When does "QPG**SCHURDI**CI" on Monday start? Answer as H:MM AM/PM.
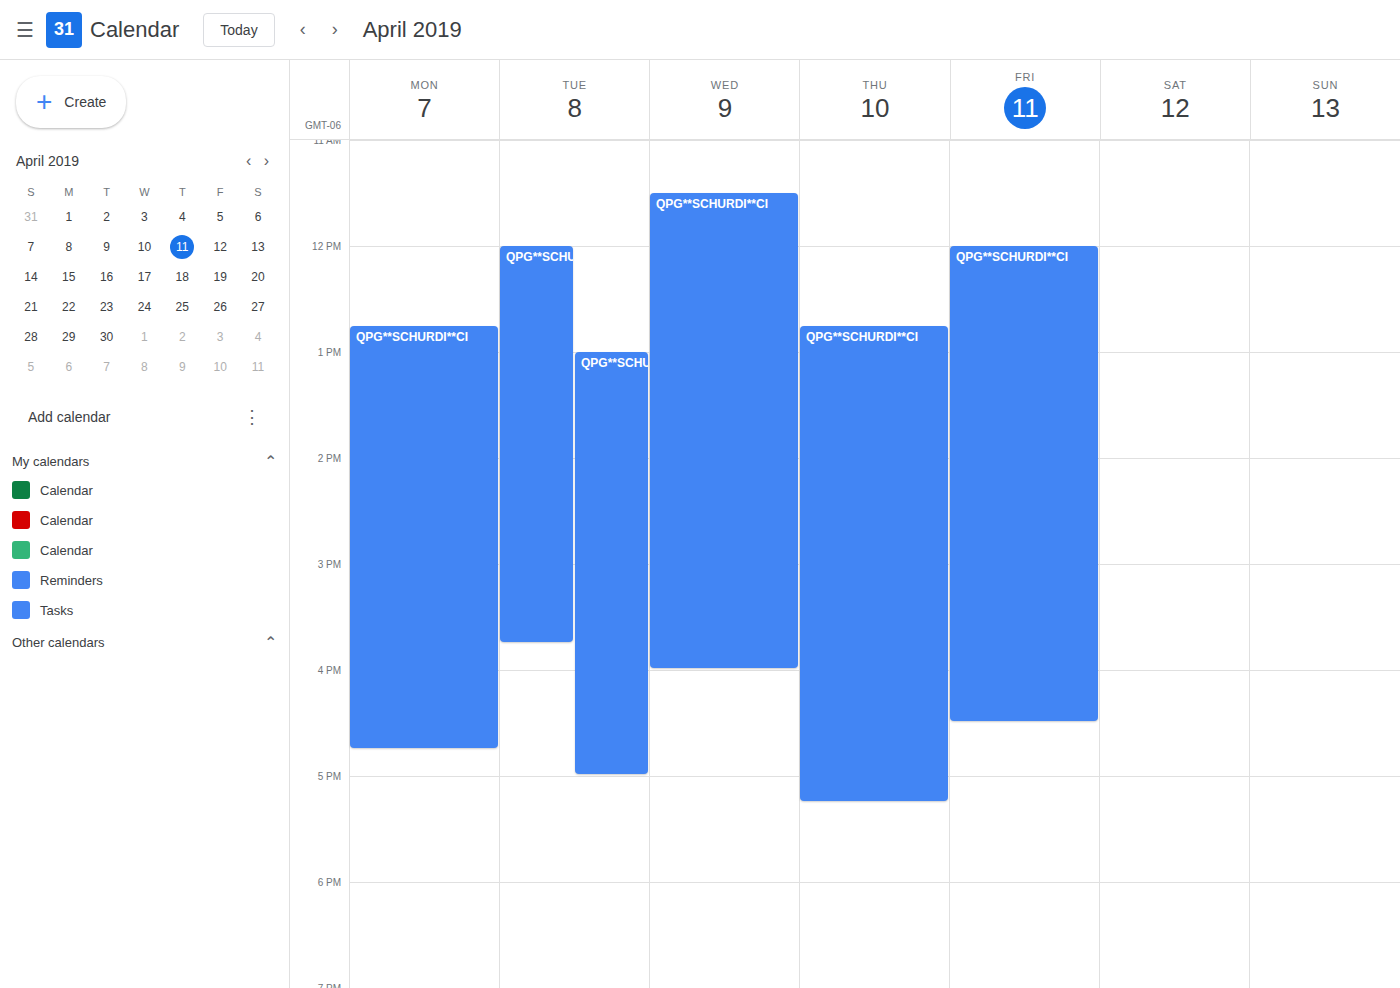
12:45 PM